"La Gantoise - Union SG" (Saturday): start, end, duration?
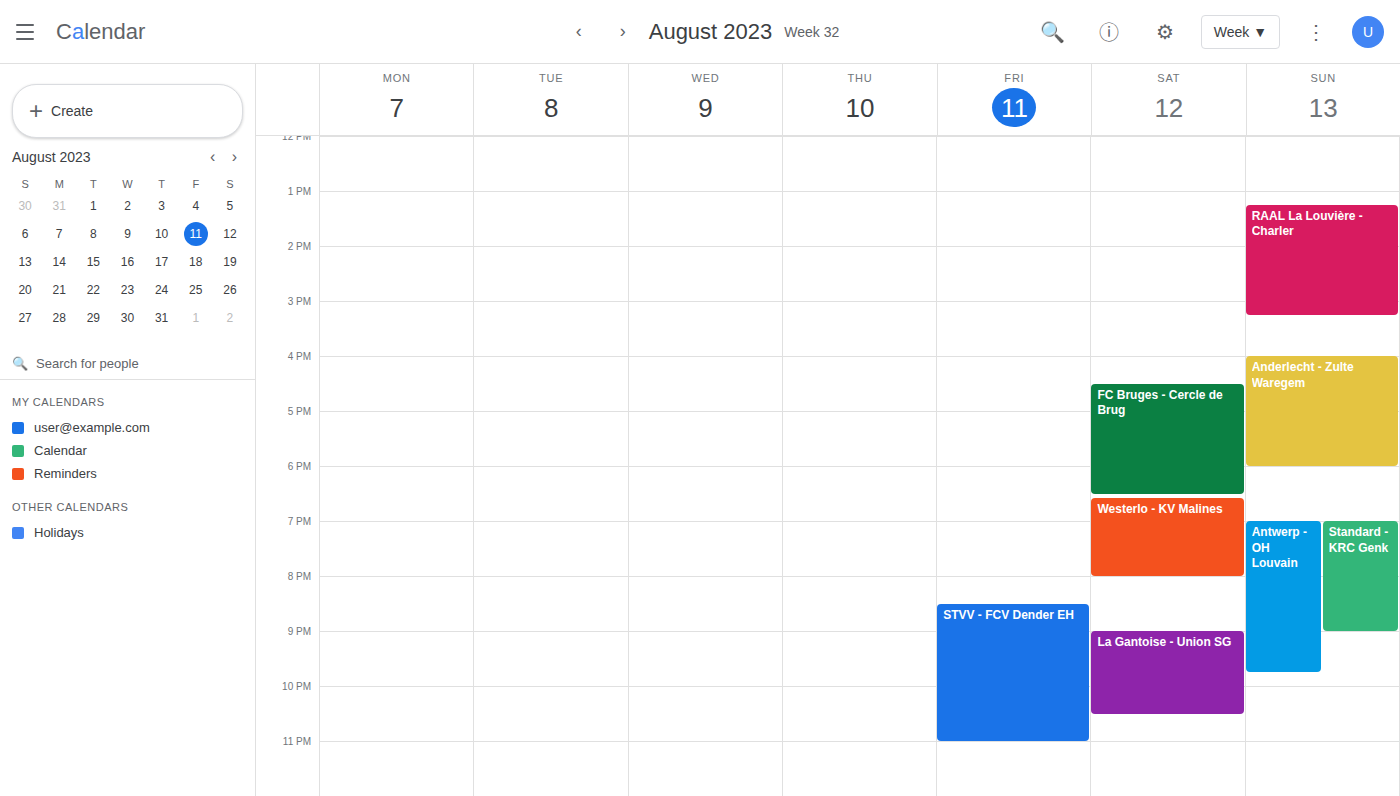
21:00 to 22:30, 1 hour 30 minutes